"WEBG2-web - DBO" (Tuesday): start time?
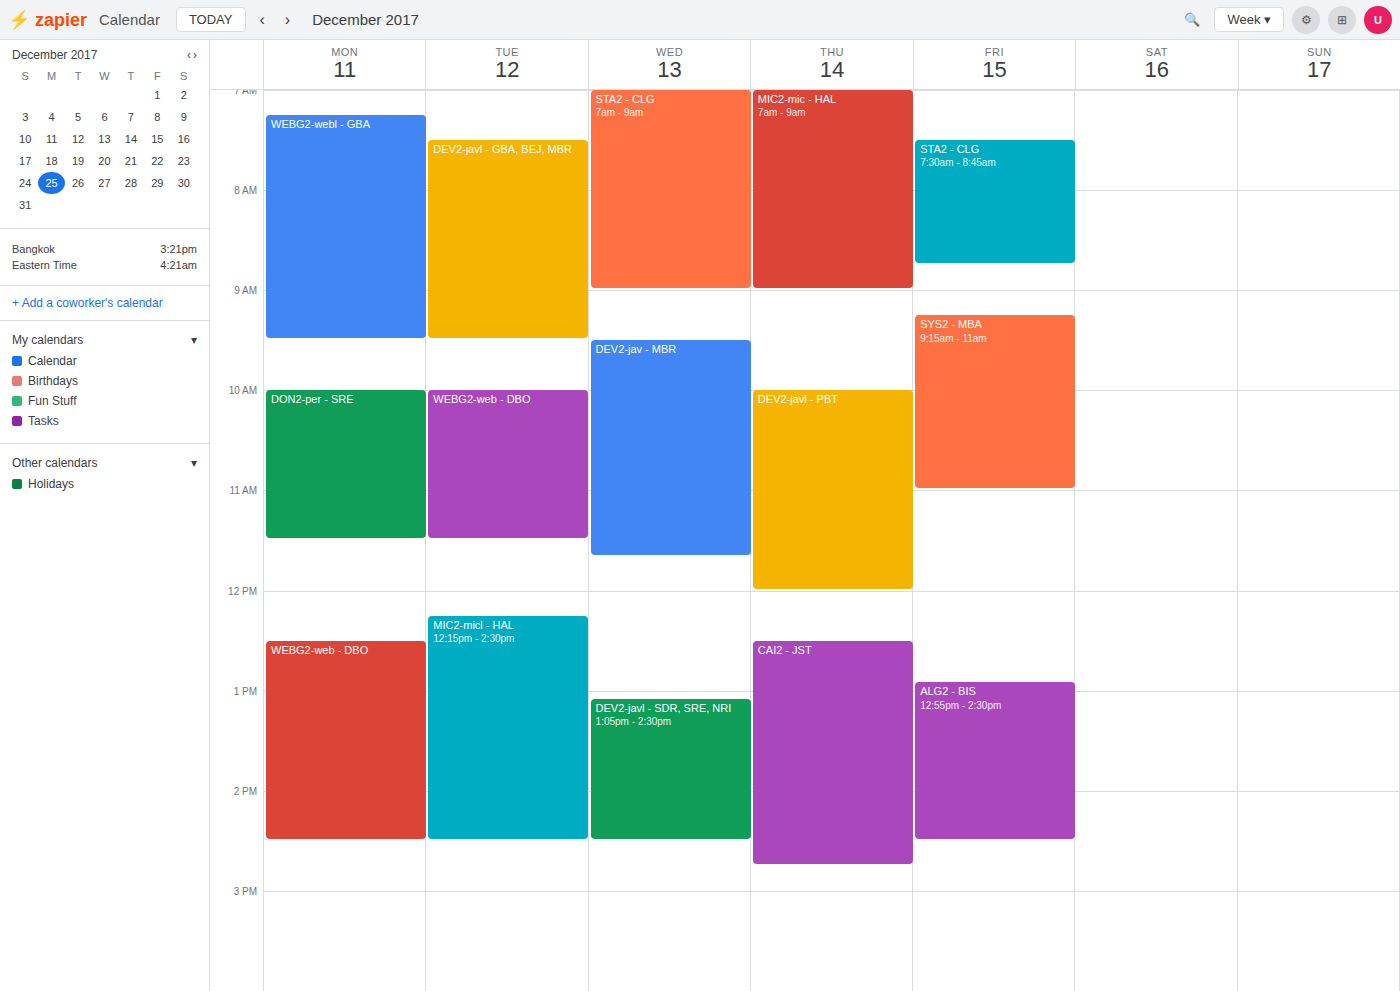
10:00 AM